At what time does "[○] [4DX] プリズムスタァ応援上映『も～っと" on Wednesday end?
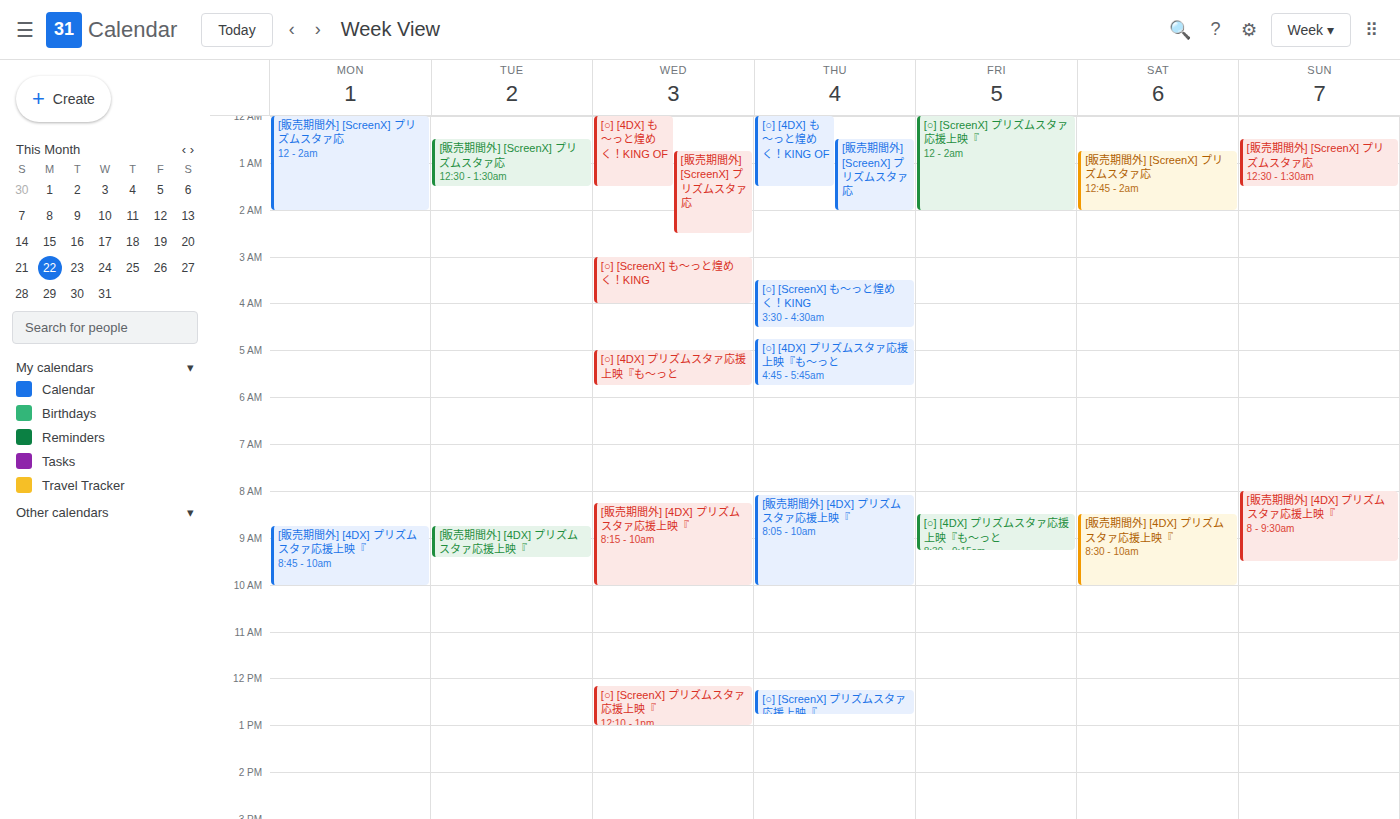
5:45 AM